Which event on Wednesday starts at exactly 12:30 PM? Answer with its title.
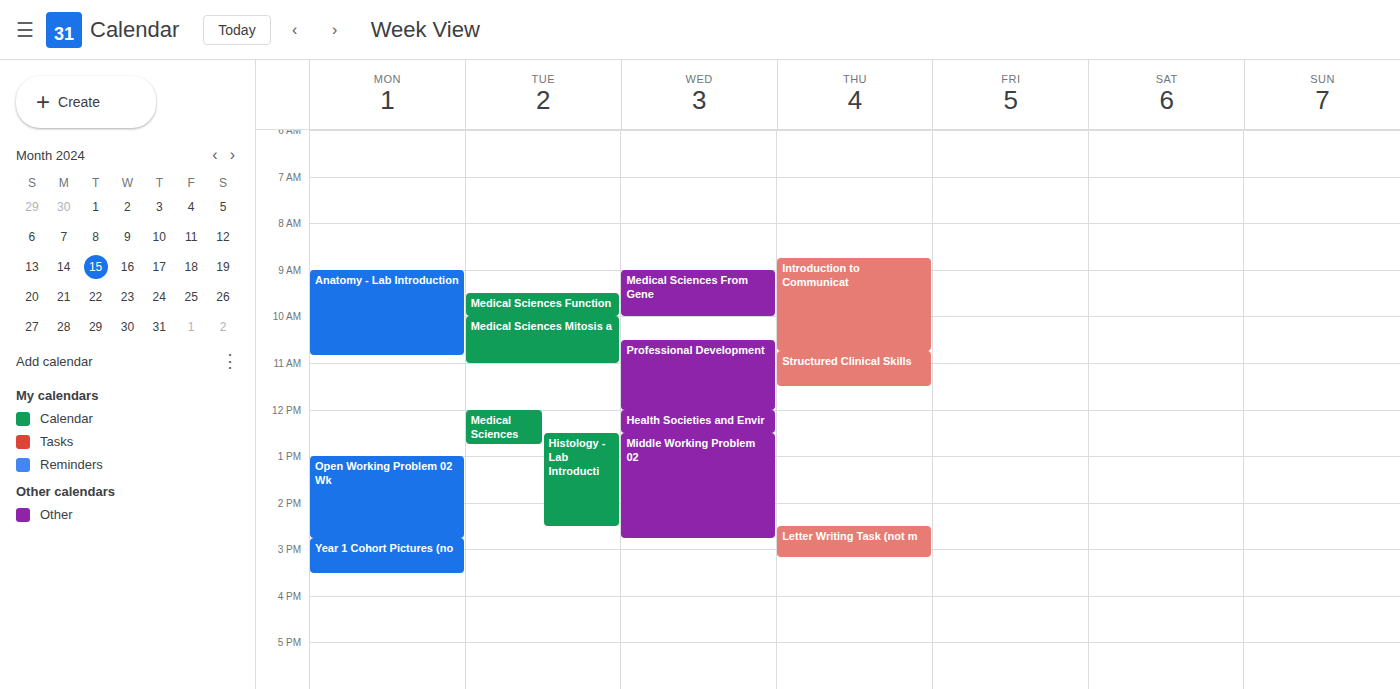
"Middle Working Problem 02"